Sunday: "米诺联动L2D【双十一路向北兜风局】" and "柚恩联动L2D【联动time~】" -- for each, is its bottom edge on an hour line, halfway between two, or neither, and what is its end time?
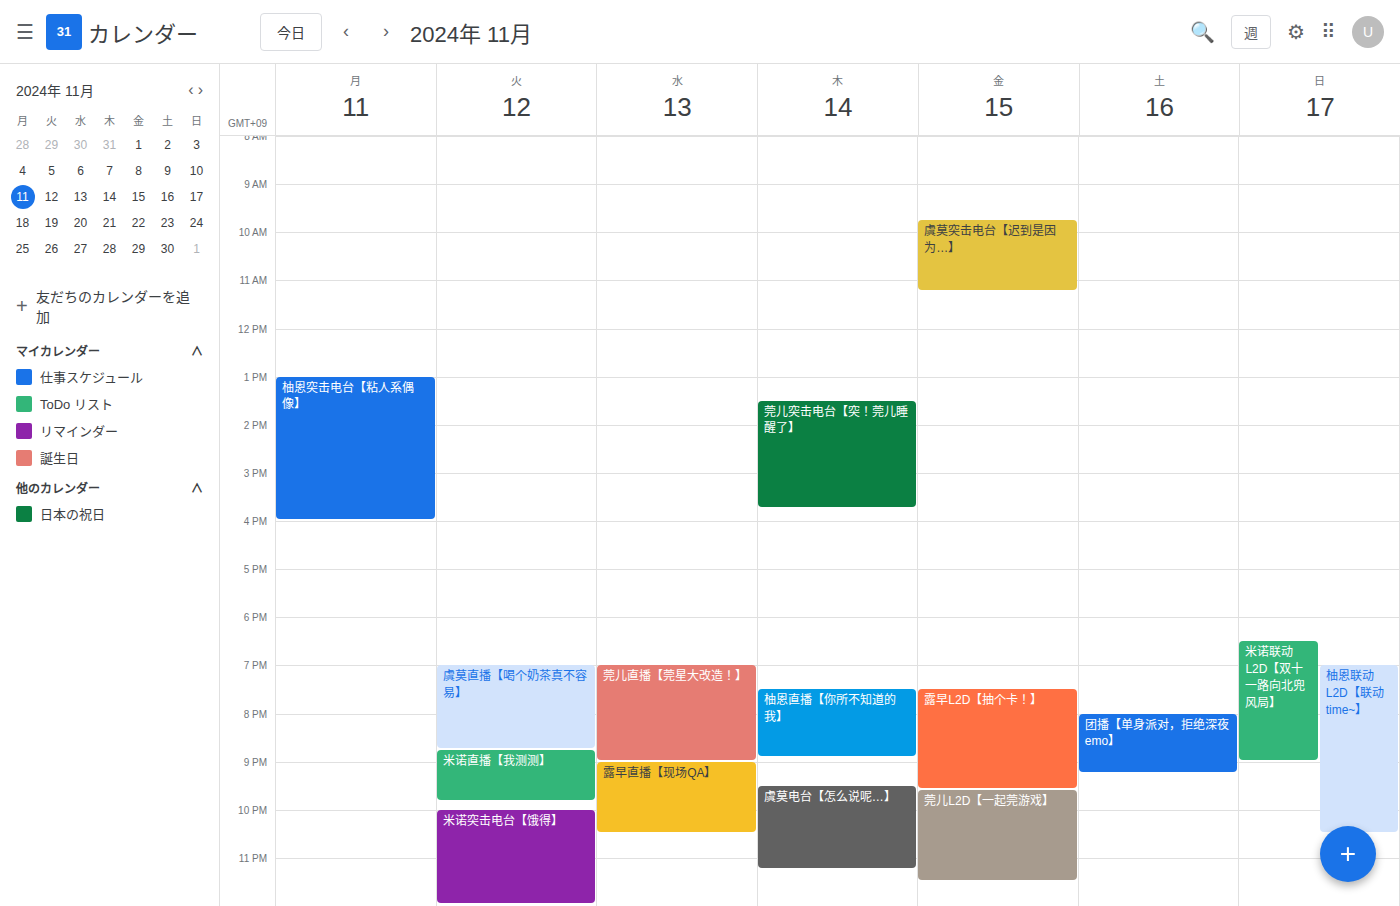
"米诺联动L2D【双十一路向北兜风局】": 21:00, exactly on the 21:00 line. "柚恩联动L2D【联动time~】": 22:30, halfway between the 22:00 and 23:00 lines.